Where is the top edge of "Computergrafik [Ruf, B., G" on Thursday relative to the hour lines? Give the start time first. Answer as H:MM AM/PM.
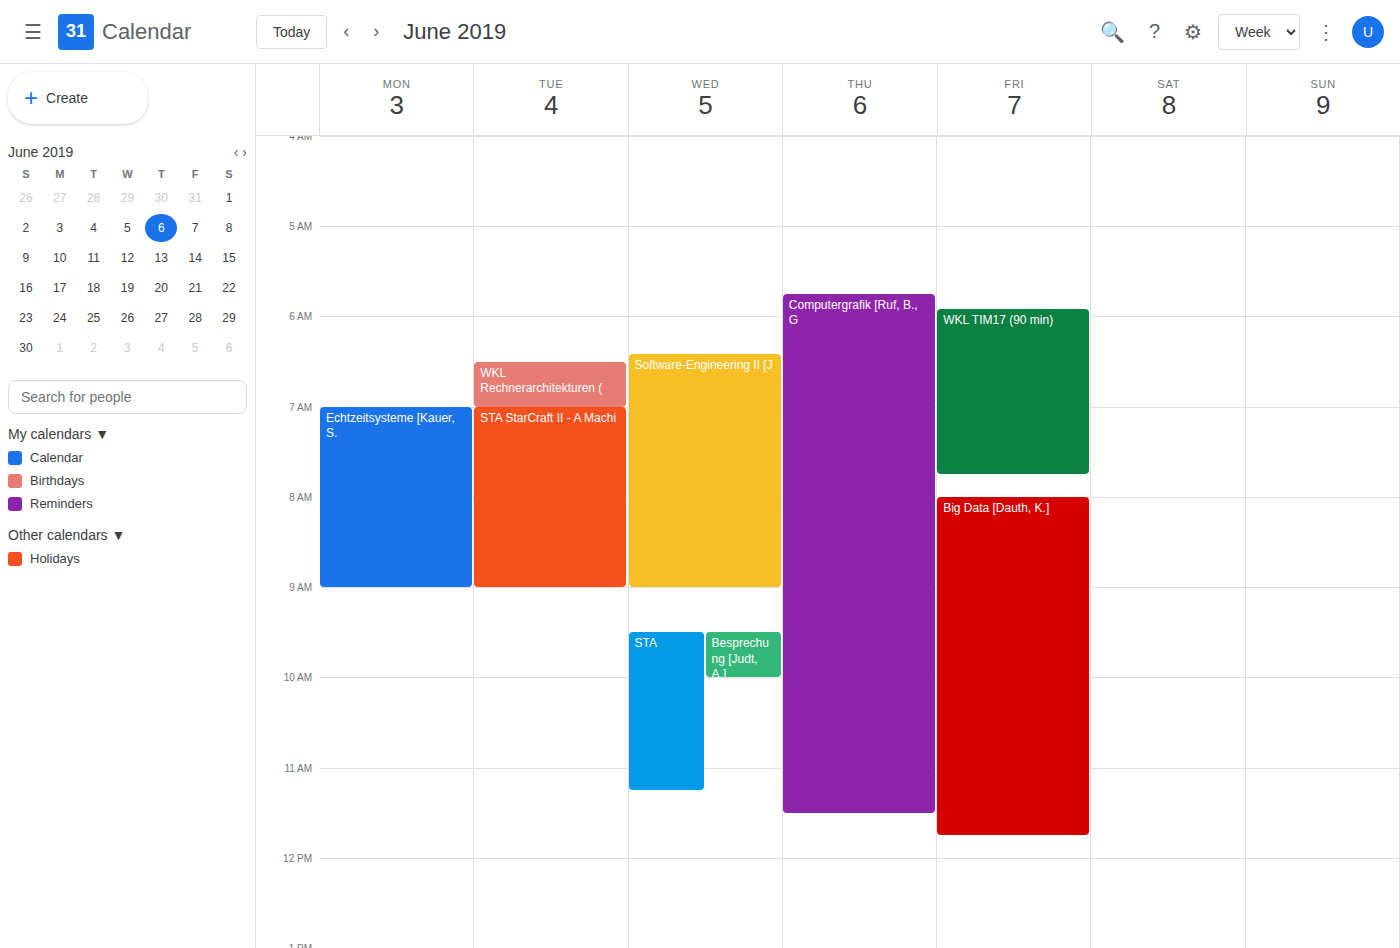
5:45 AM -- neither: three quarters of the way from the 5 AM line to the 6 AM line.